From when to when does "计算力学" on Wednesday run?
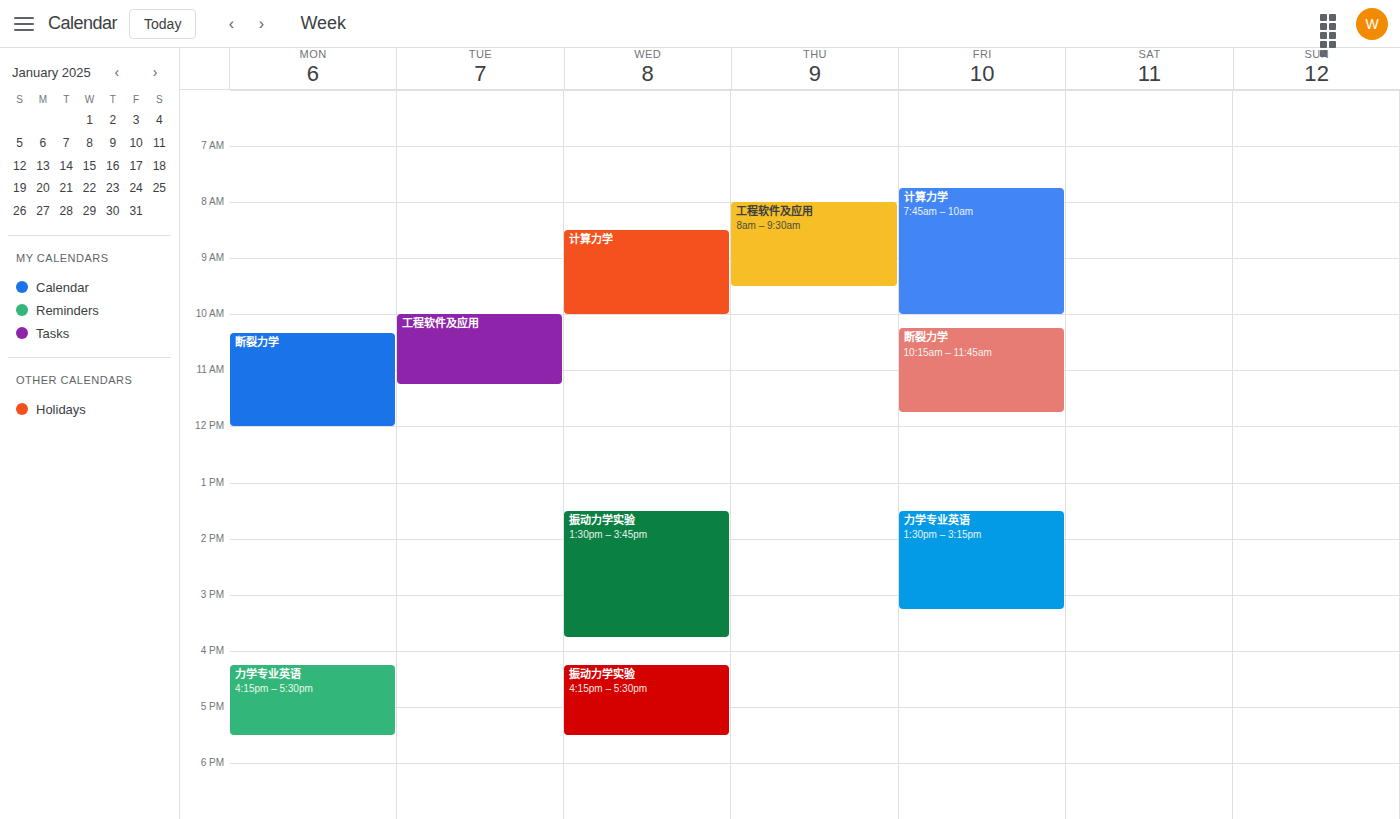
08:30 to 10:00